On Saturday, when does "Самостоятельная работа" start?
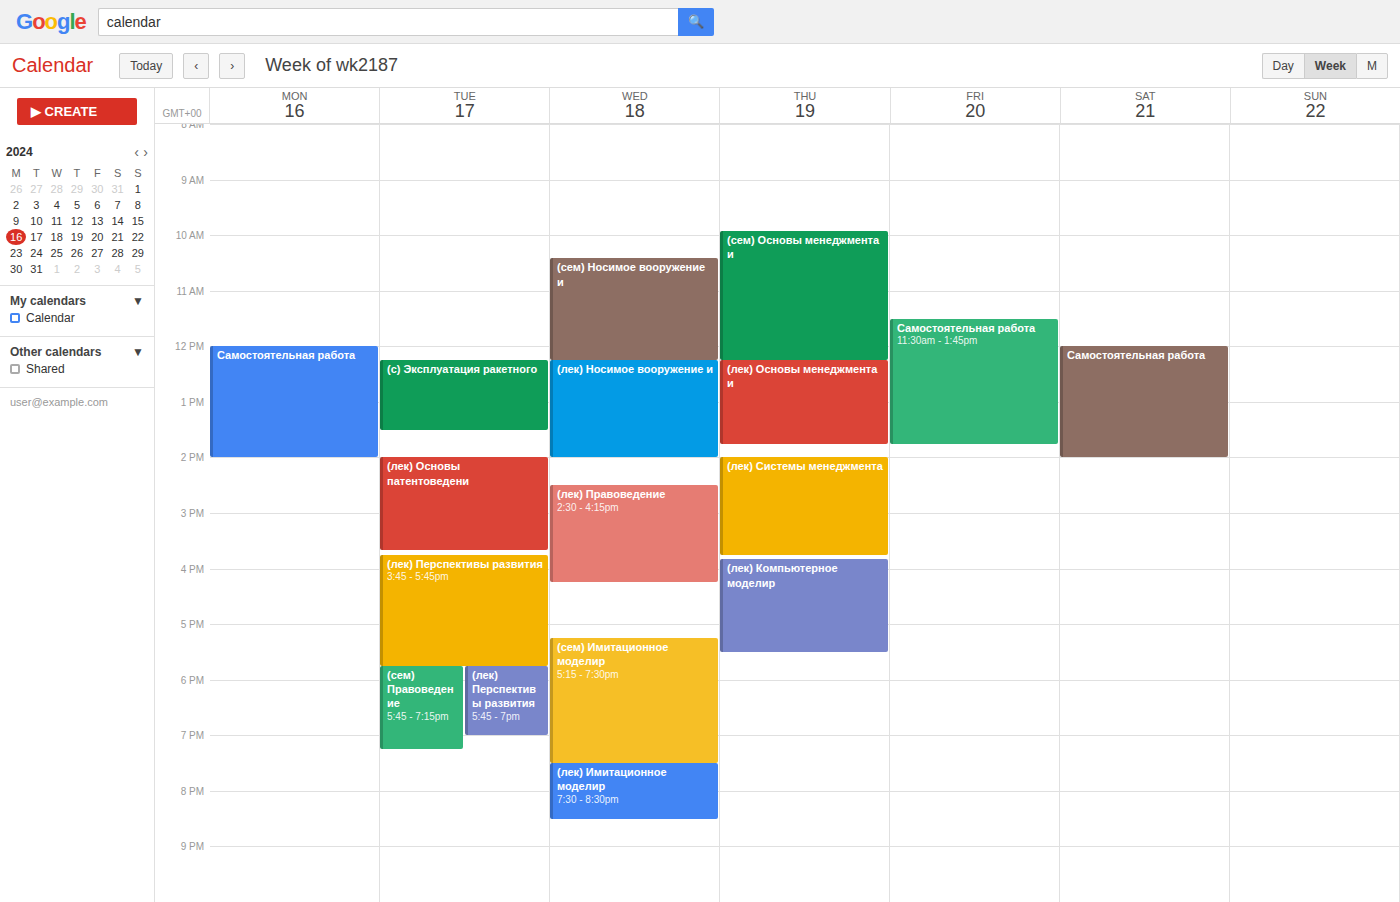
12:00 PM